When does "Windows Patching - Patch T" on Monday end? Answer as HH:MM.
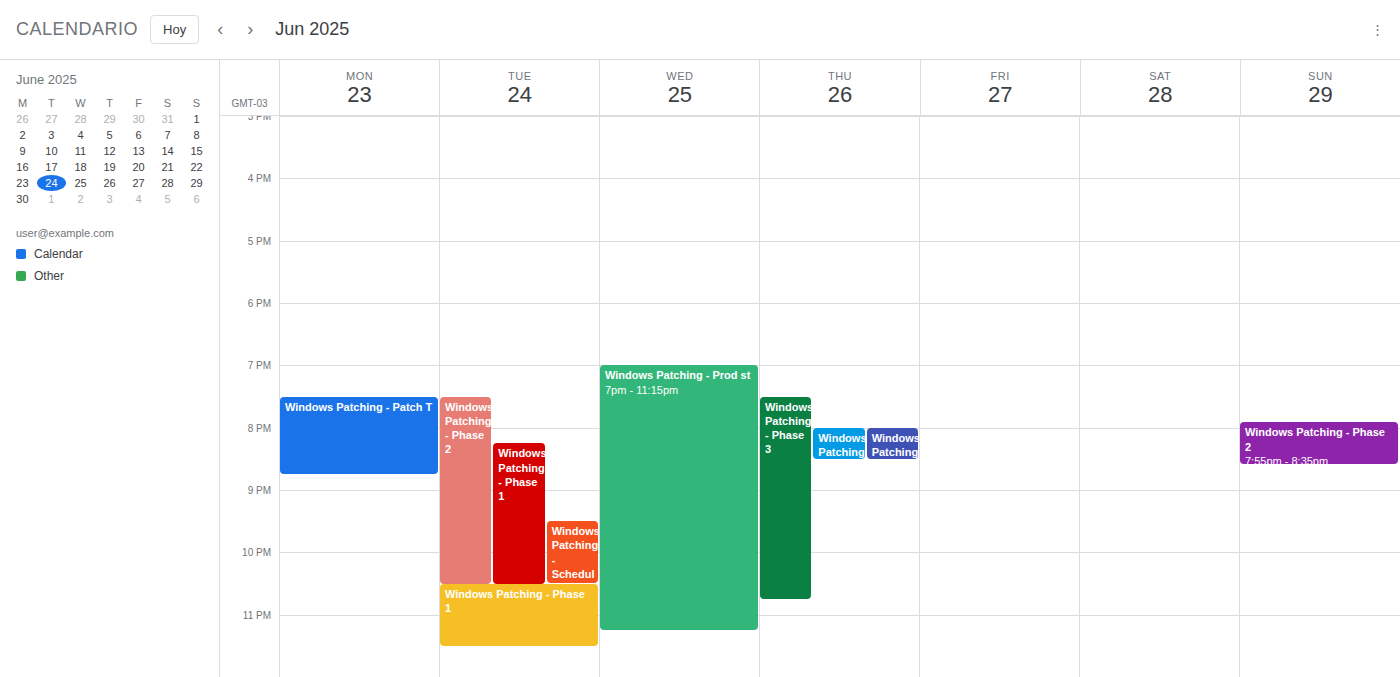
20:45